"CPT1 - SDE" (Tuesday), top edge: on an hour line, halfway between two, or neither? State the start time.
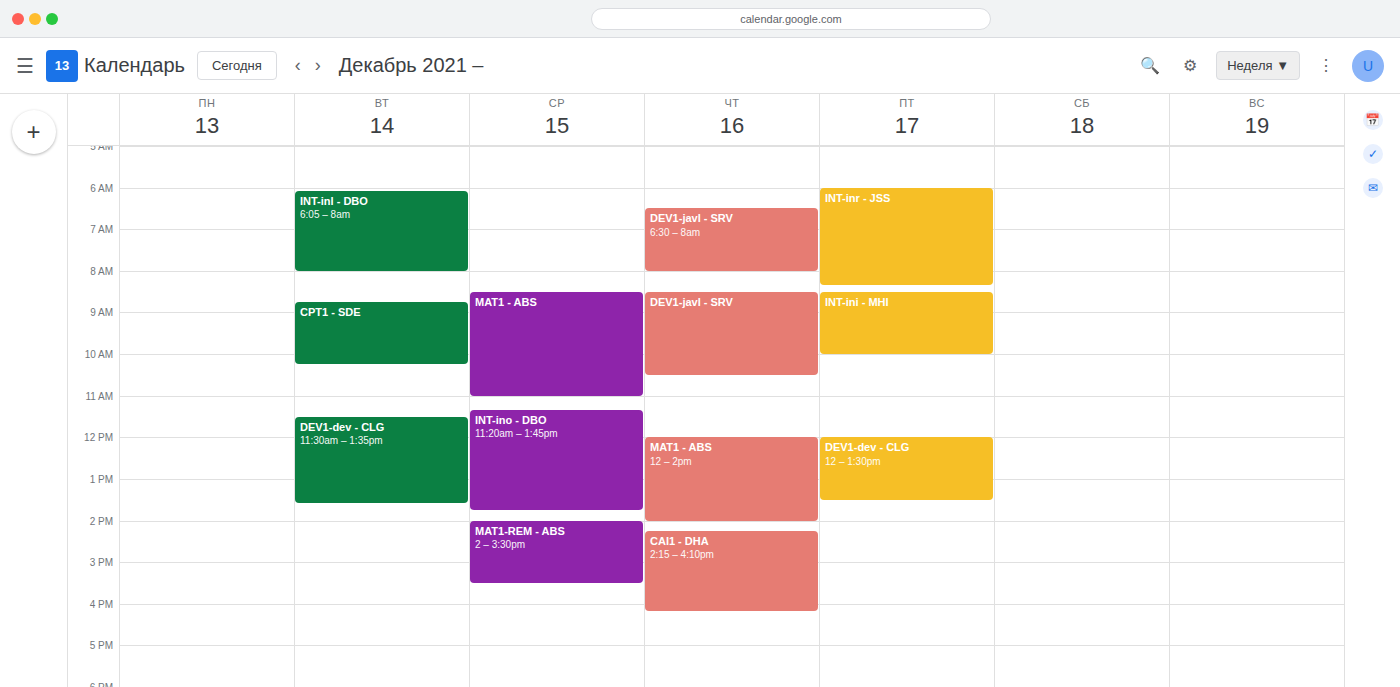
8:45 AM -- neither: three quarters of the way from the 8 AM line to the 9 AM line.